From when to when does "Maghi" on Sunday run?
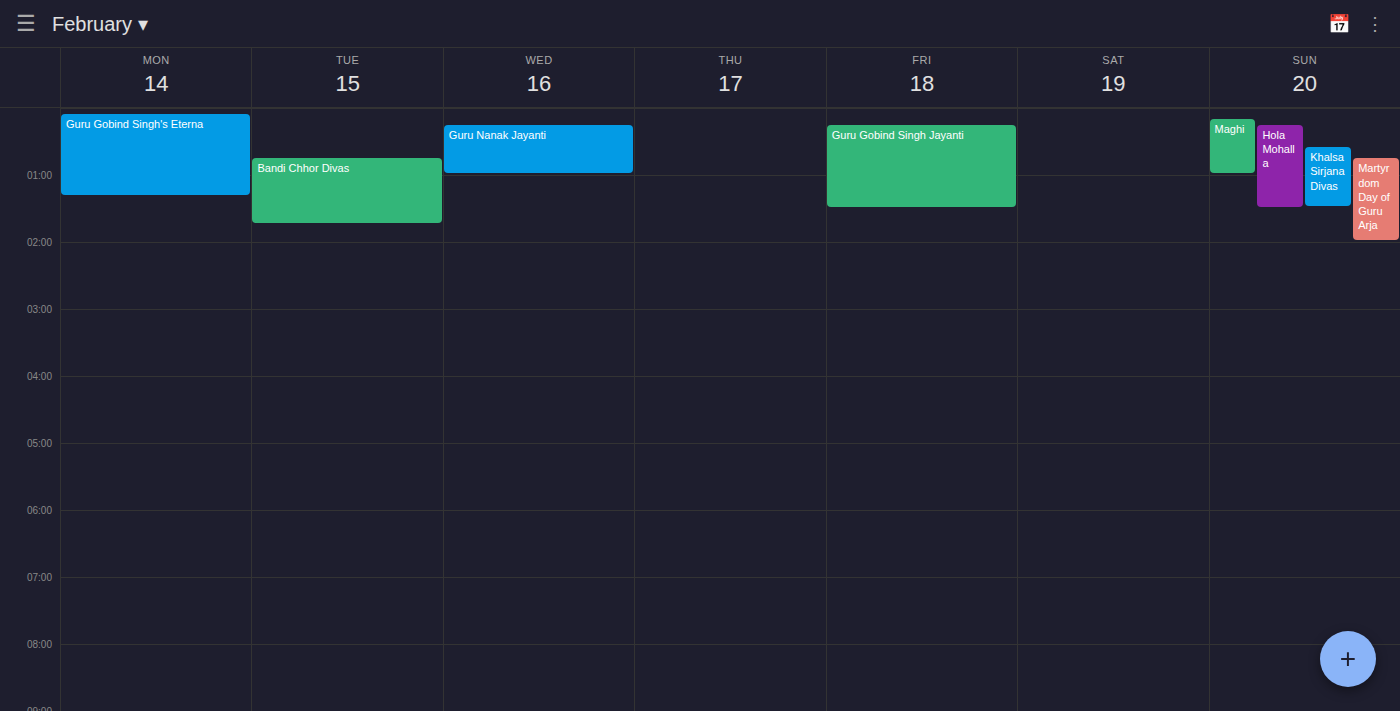
12:10 AM to 1:00 AM